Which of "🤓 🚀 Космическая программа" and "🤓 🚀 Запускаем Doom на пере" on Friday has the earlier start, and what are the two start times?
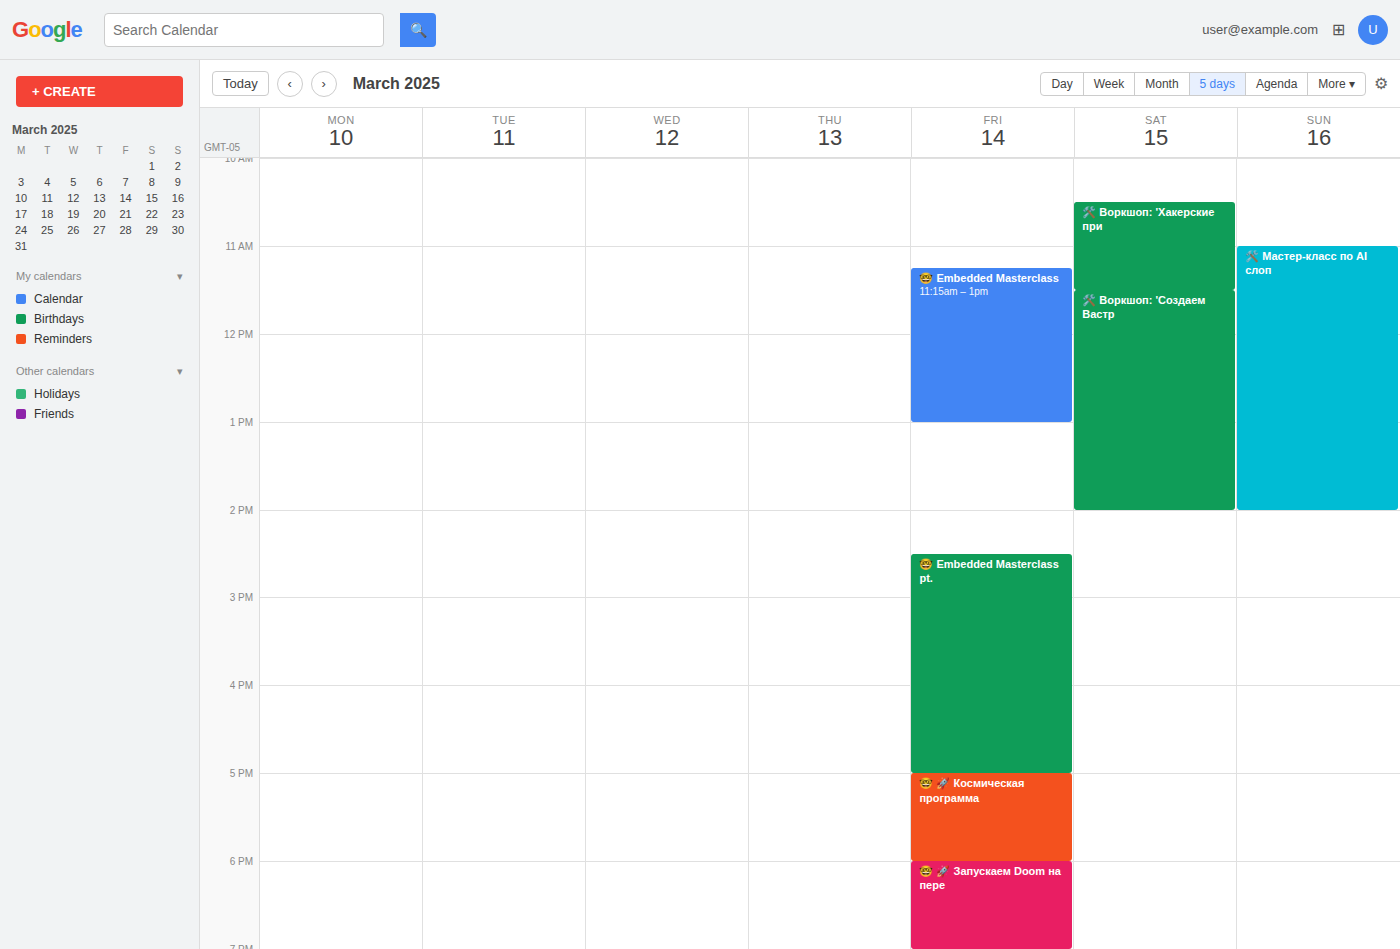
"🤓 🚀 Космическая программа" 5:00 PM; "🤓 🚀 Запускаем Doom на пере" 6:00 PM.